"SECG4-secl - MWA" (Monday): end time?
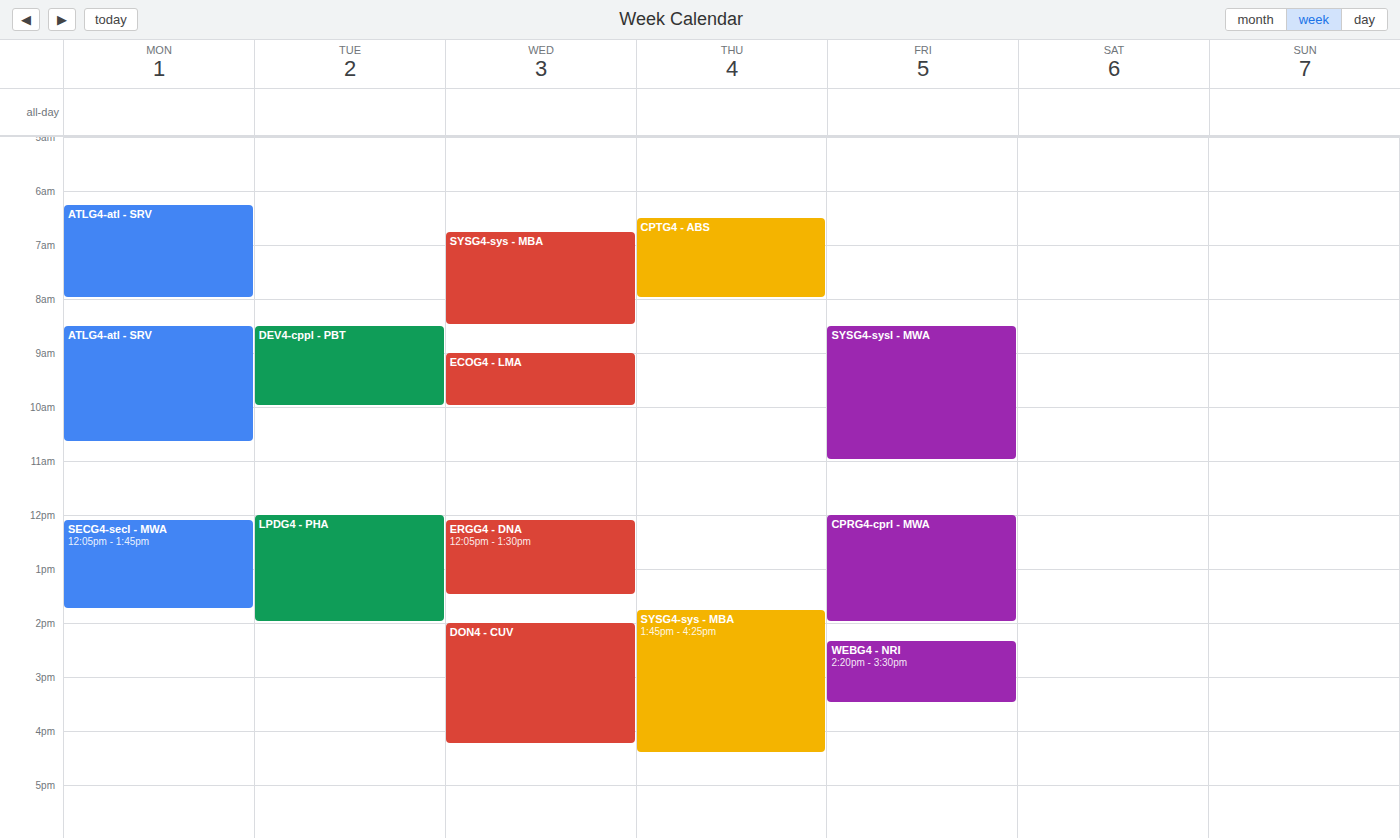
1:45 PM